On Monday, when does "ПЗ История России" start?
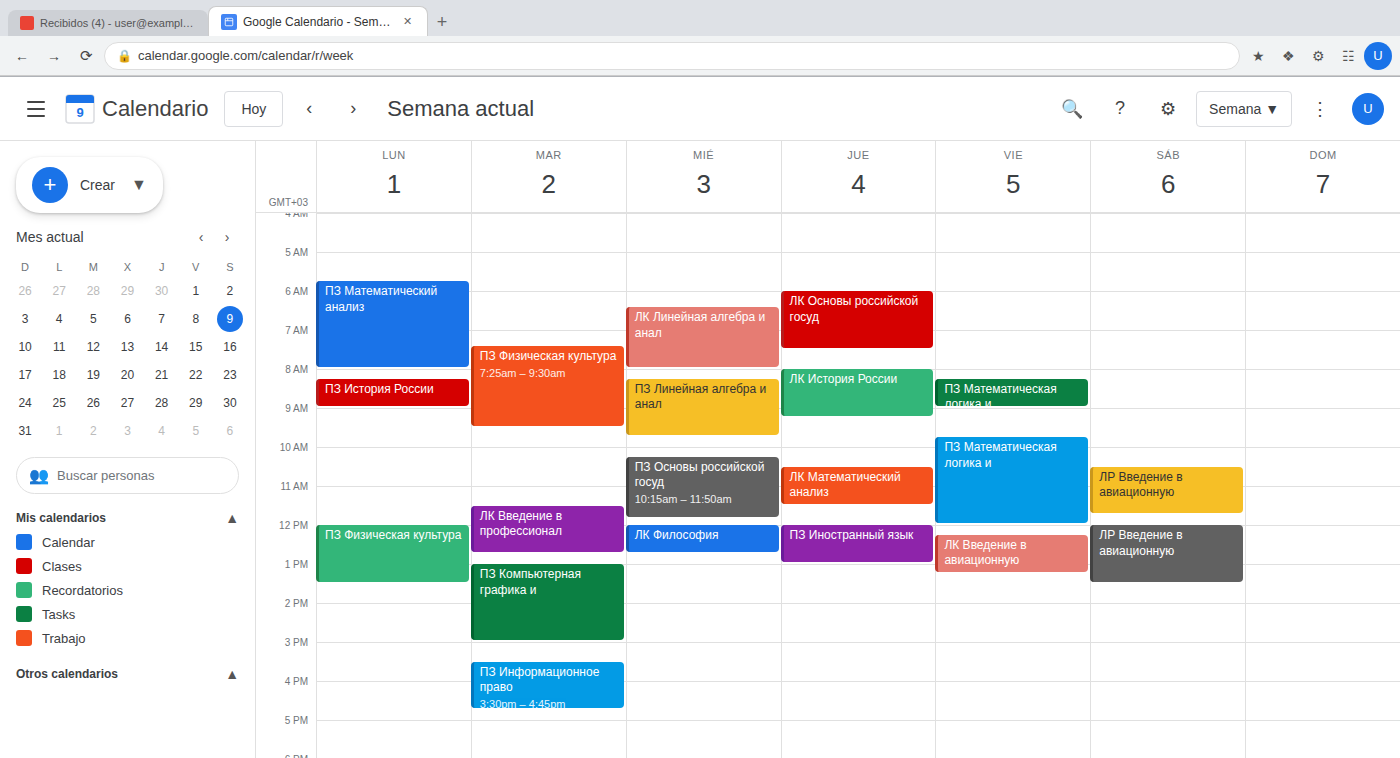
08:15